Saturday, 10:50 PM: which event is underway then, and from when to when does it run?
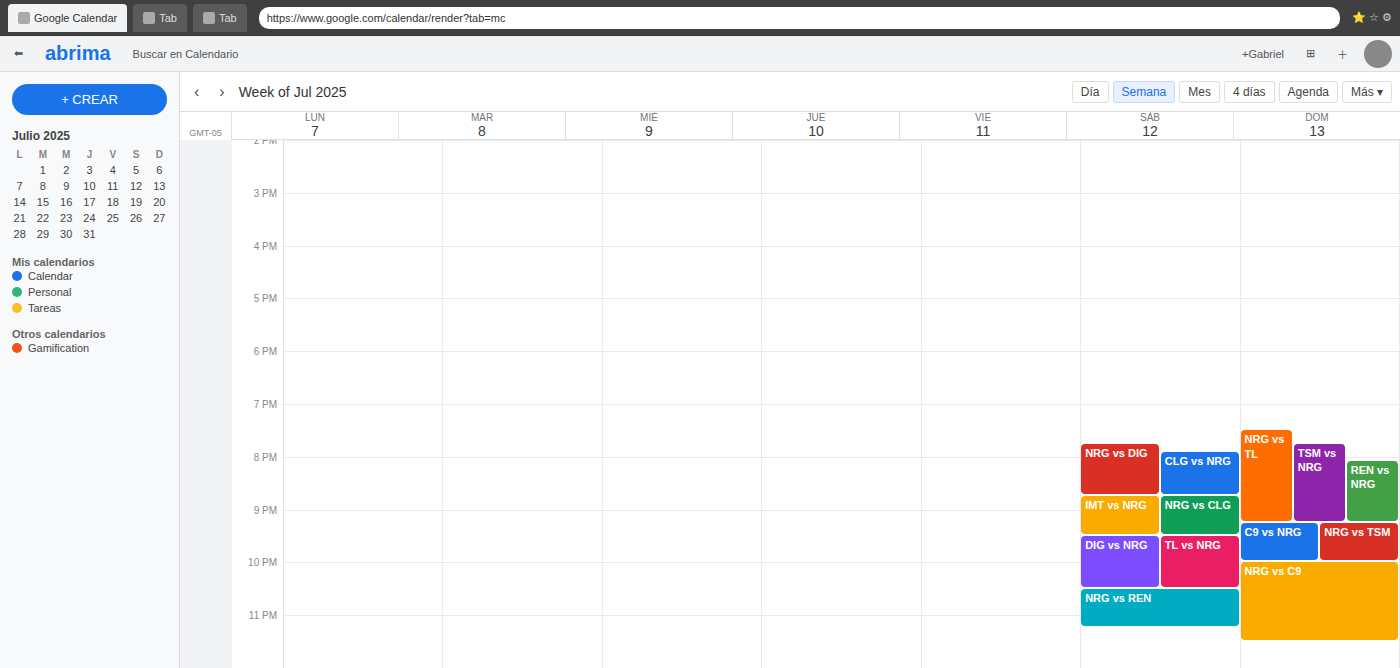
"NRG vs REN", 10:30 PM to 11:15 PM